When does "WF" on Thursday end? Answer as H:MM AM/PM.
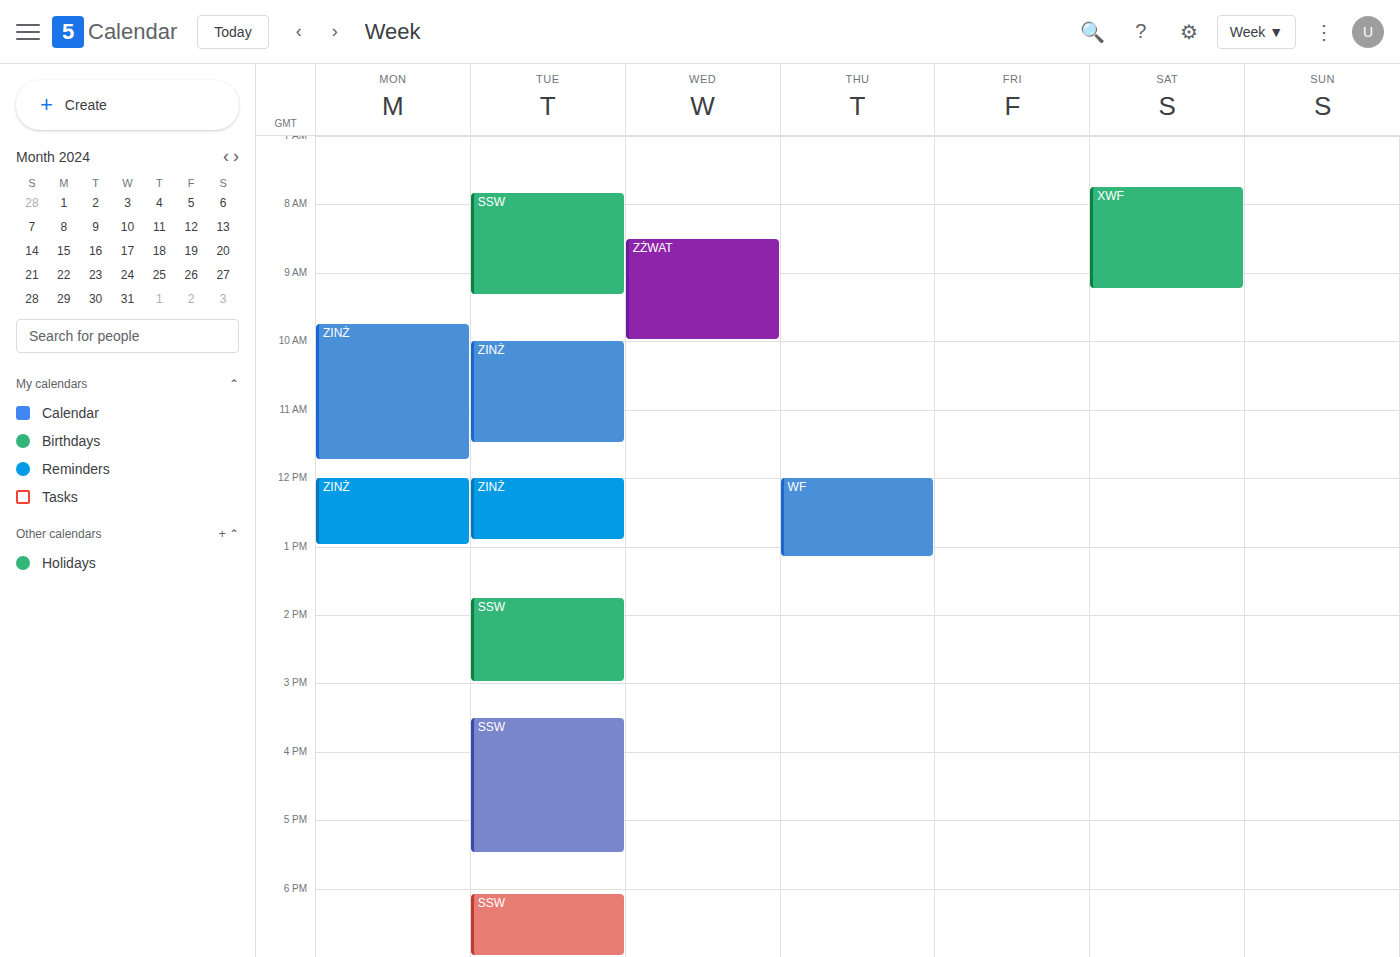
1:10 PM